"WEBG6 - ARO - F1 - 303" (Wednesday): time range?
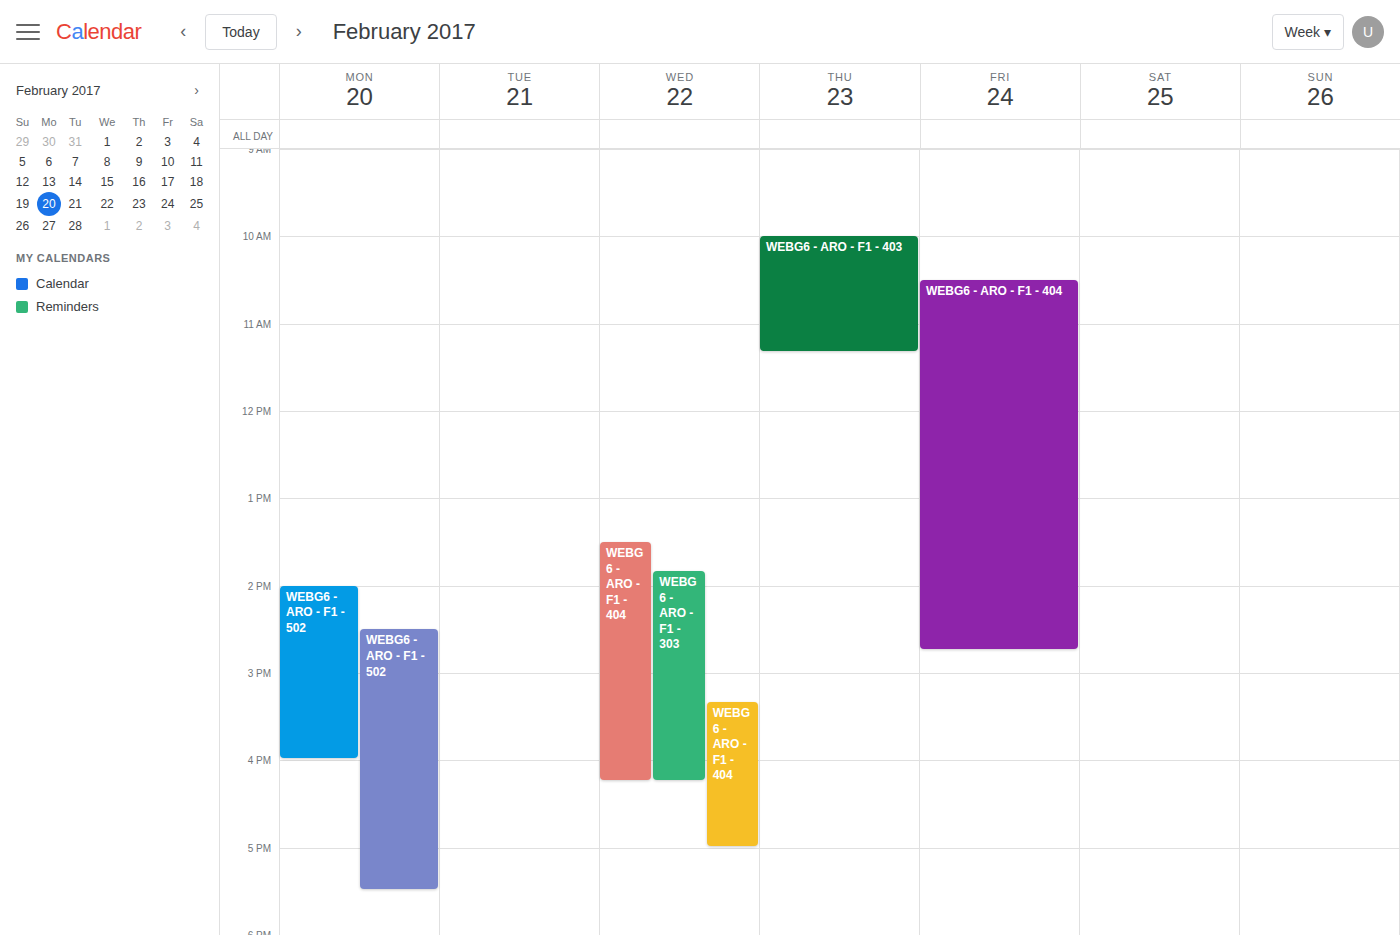
1:50 PM to 4:15 PM